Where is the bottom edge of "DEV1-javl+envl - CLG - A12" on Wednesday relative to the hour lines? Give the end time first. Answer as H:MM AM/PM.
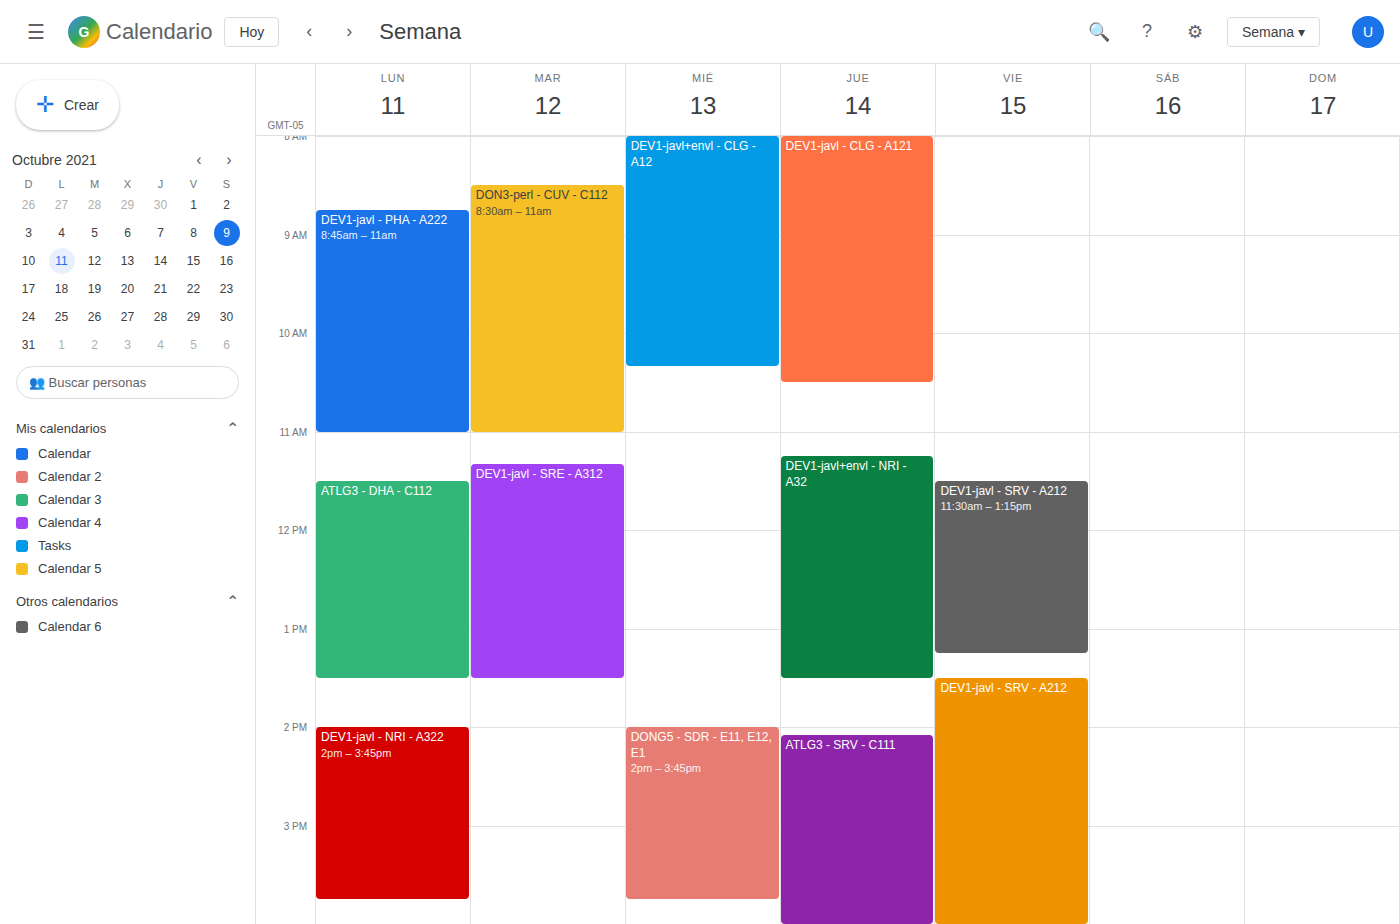
10:20 AM -- neither: 20 minutes below the 10 AM line and 40 minutes above the 11 AM line.